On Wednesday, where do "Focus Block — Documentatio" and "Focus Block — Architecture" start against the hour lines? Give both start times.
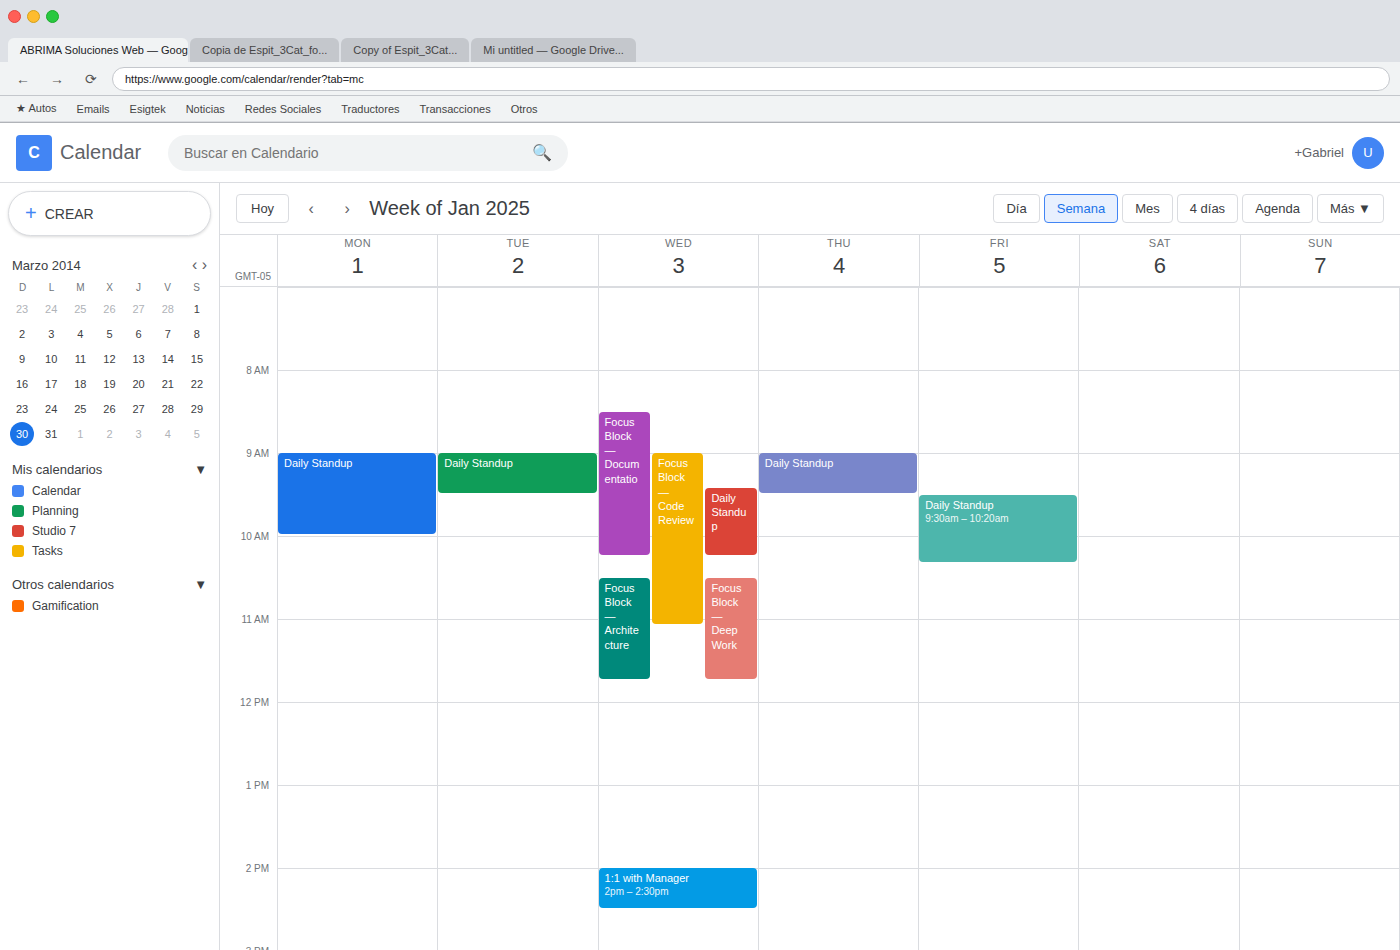
"Focus Block — Documentatio": 8:30 AM, halfway between the 8 AM and 9 AM lines. "Focus Block — Architecture": 10:30 AM, halfway between the 10 AM and 11 AM lines.